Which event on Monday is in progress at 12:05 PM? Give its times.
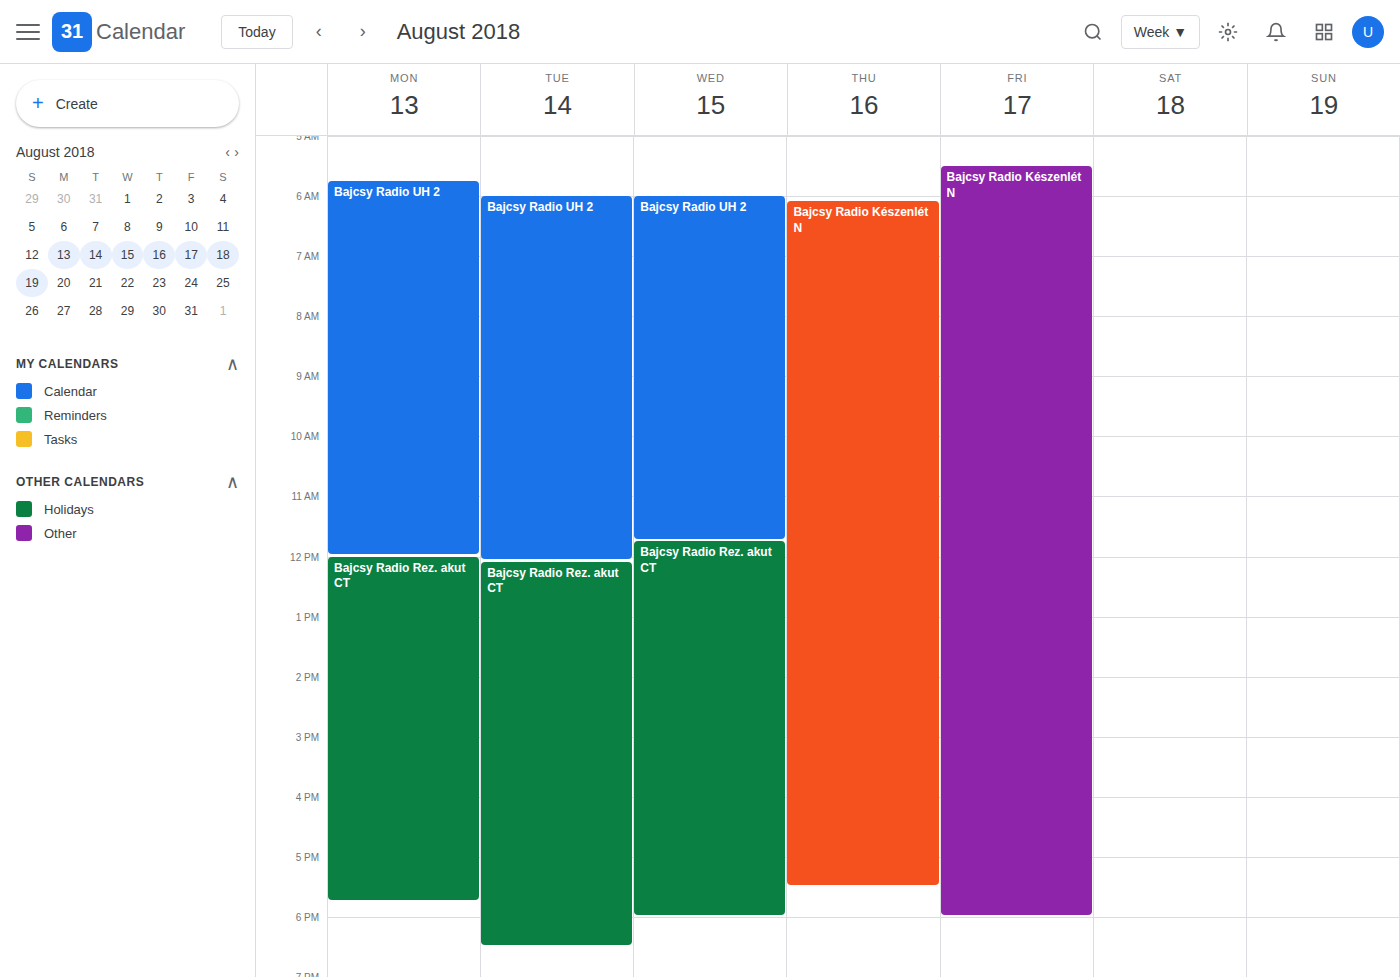
"Bajcsy Radio Rez. akut CT", 12:00 PM to 5:45 PM